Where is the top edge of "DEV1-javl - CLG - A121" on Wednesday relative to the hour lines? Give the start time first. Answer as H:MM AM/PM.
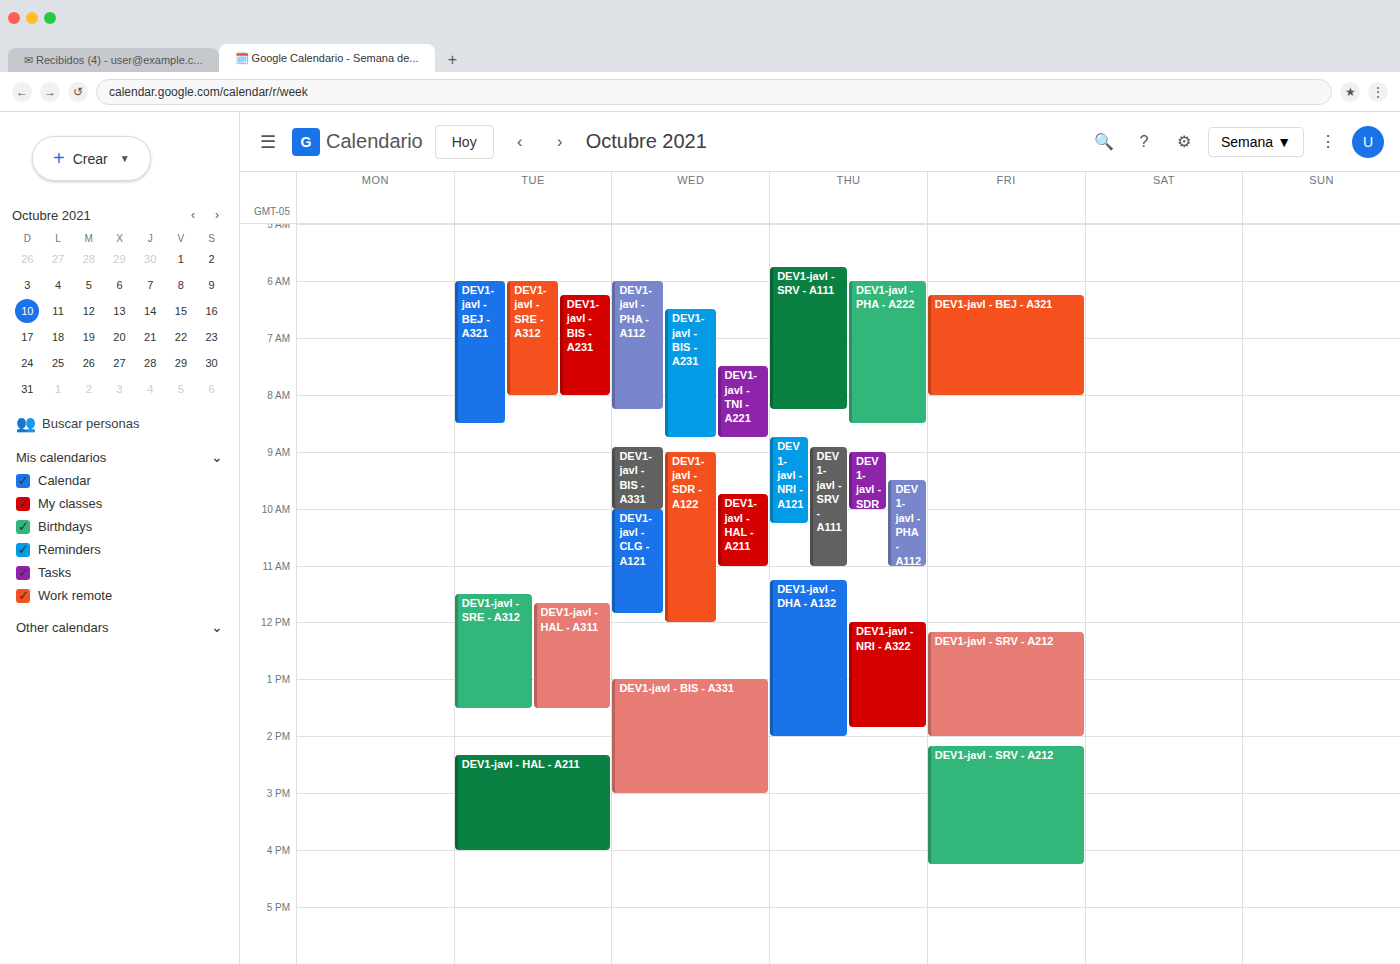
10:00 AM -- exactly on the 10 AM line.